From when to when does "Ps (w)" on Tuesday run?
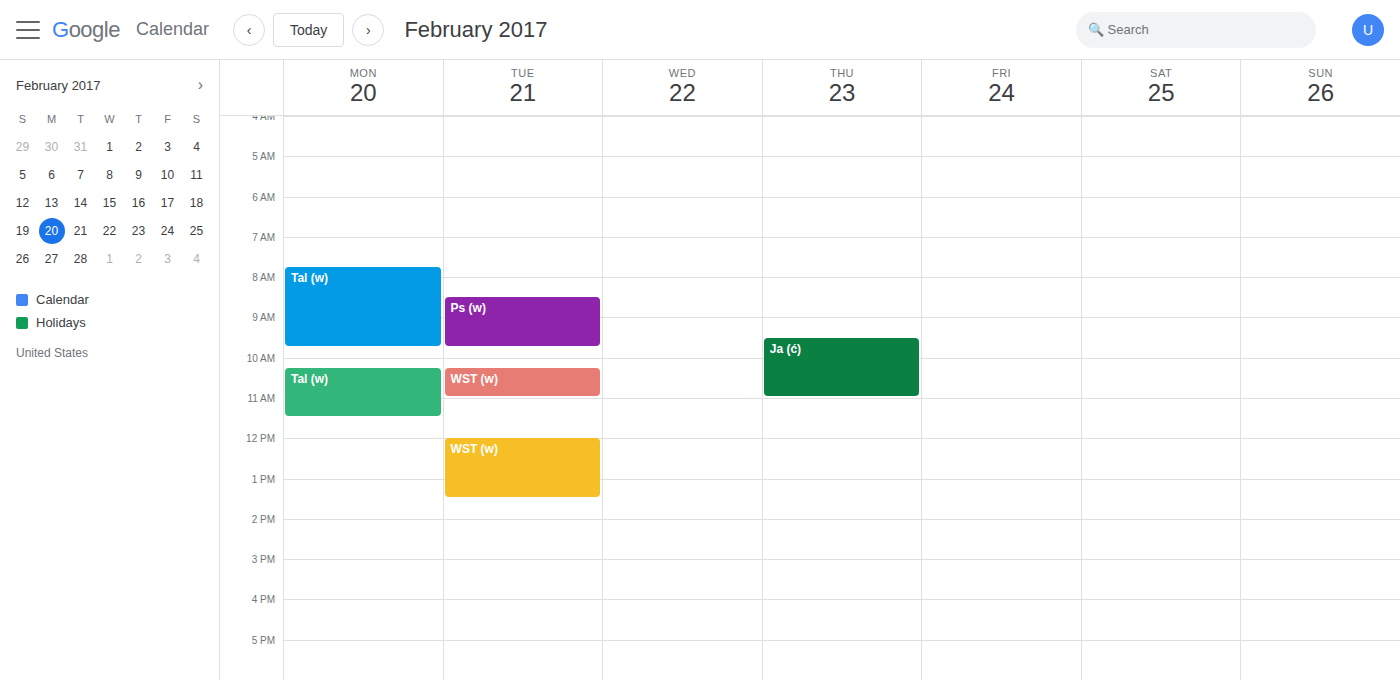
8:30 AM to 9:45 AM